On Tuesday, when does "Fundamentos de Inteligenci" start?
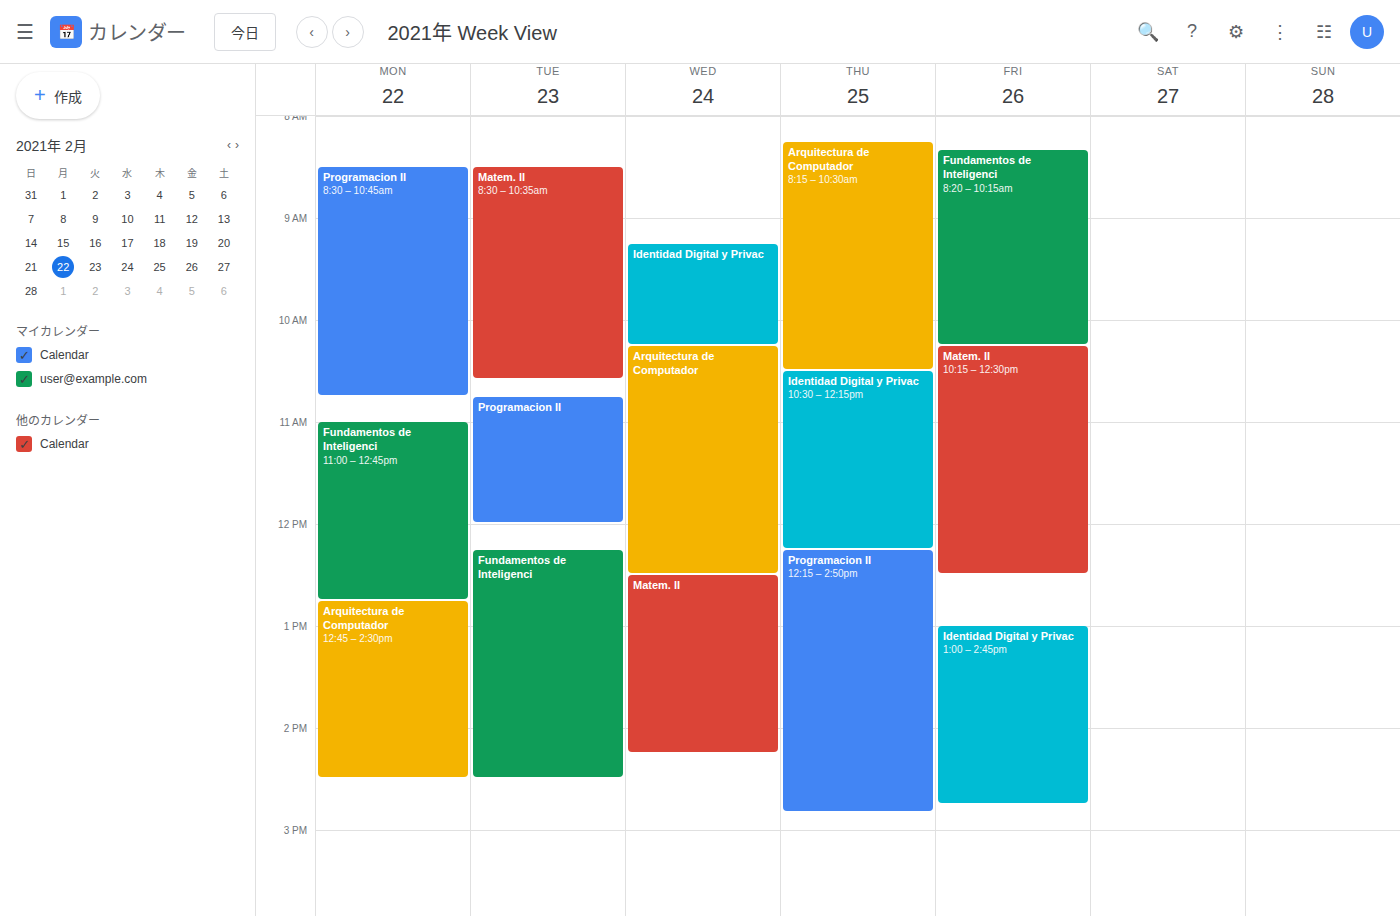
12:15